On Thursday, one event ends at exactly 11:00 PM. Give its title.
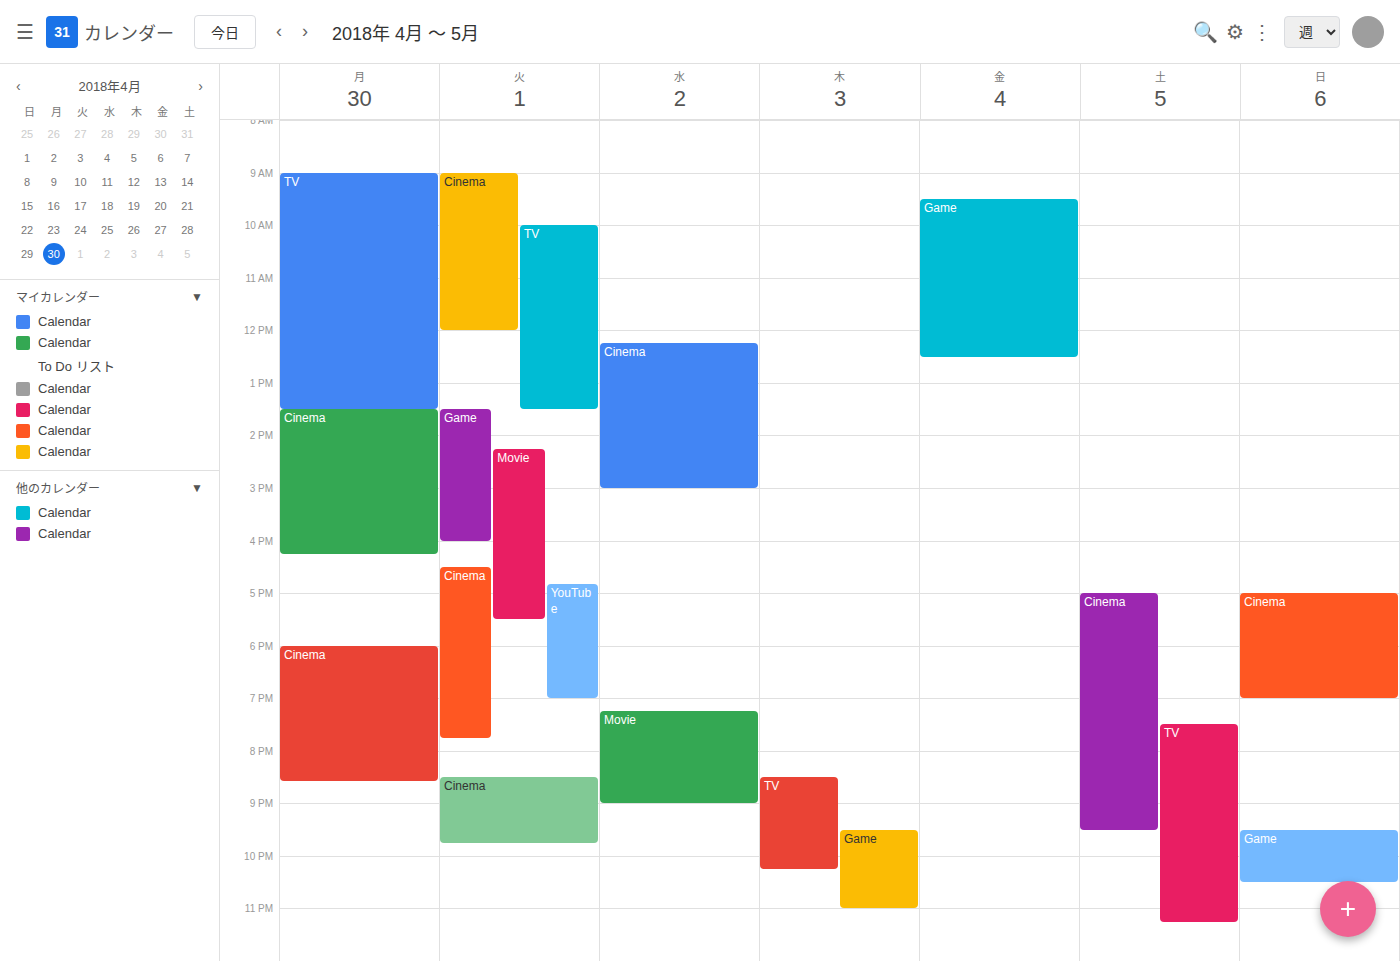
"Game"